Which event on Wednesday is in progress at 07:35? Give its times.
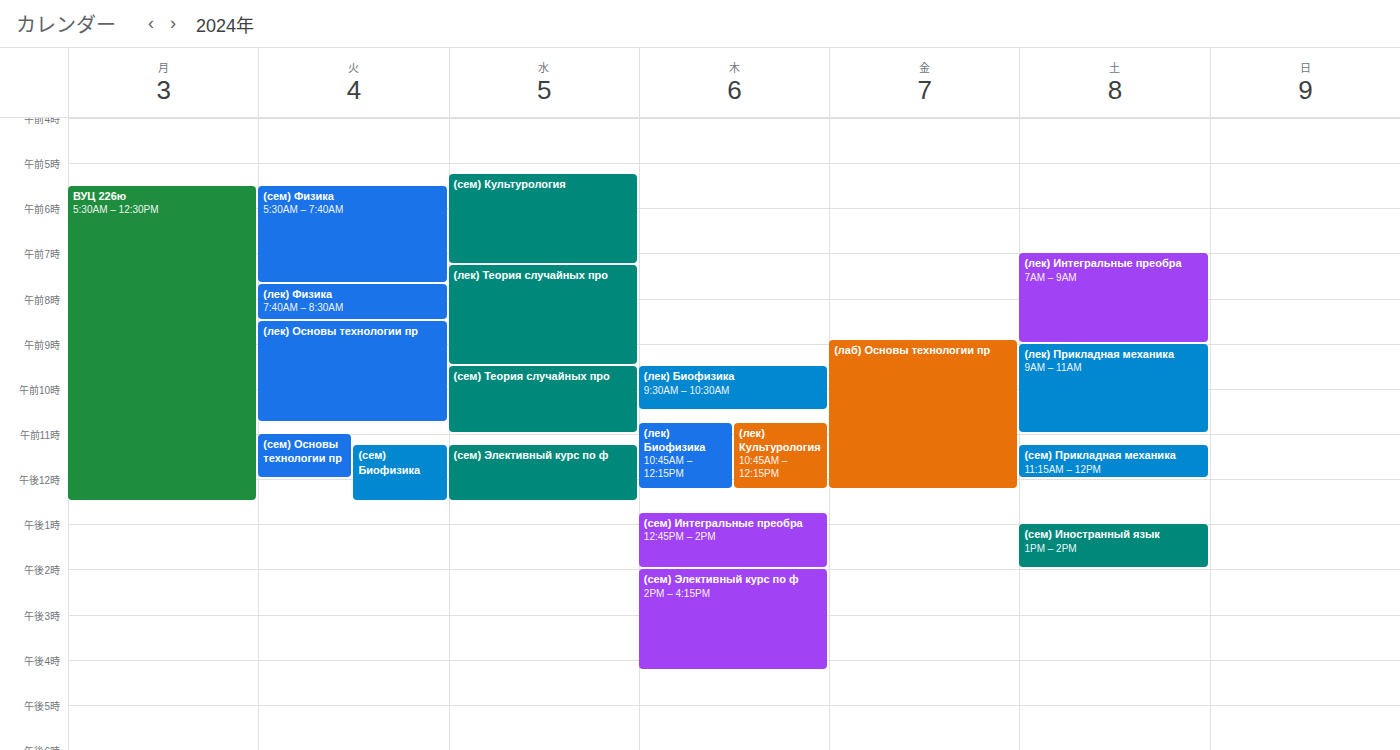
"(лек) Теория случайных про", 07:15 to 09:30